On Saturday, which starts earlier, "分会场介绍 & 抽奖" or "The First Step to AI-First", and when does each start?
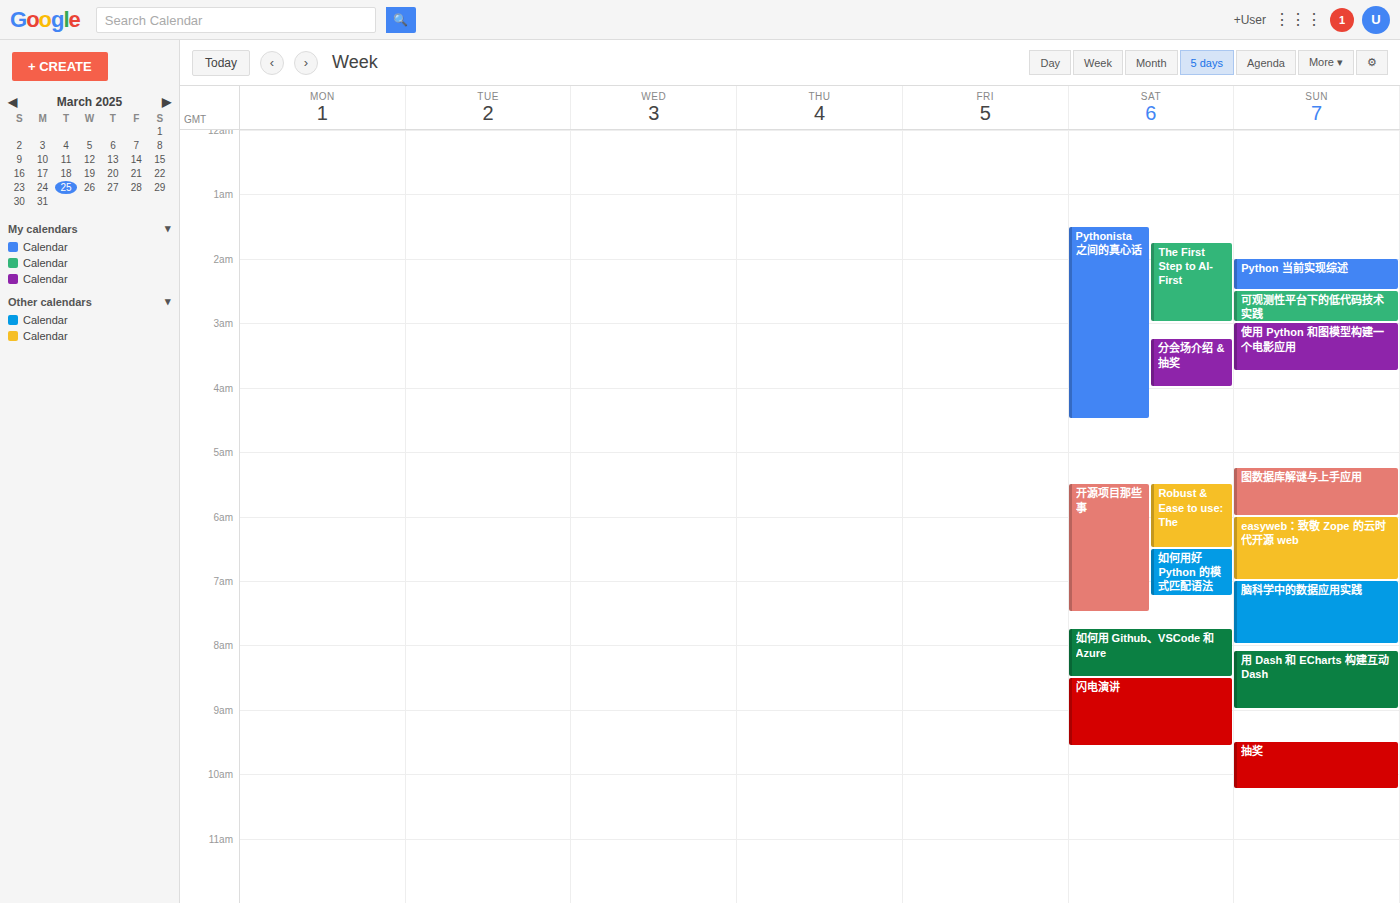
"The First Step to AI-First" 1:45 AM; "分会场介绍 & 抽奖" 3:15 AM.